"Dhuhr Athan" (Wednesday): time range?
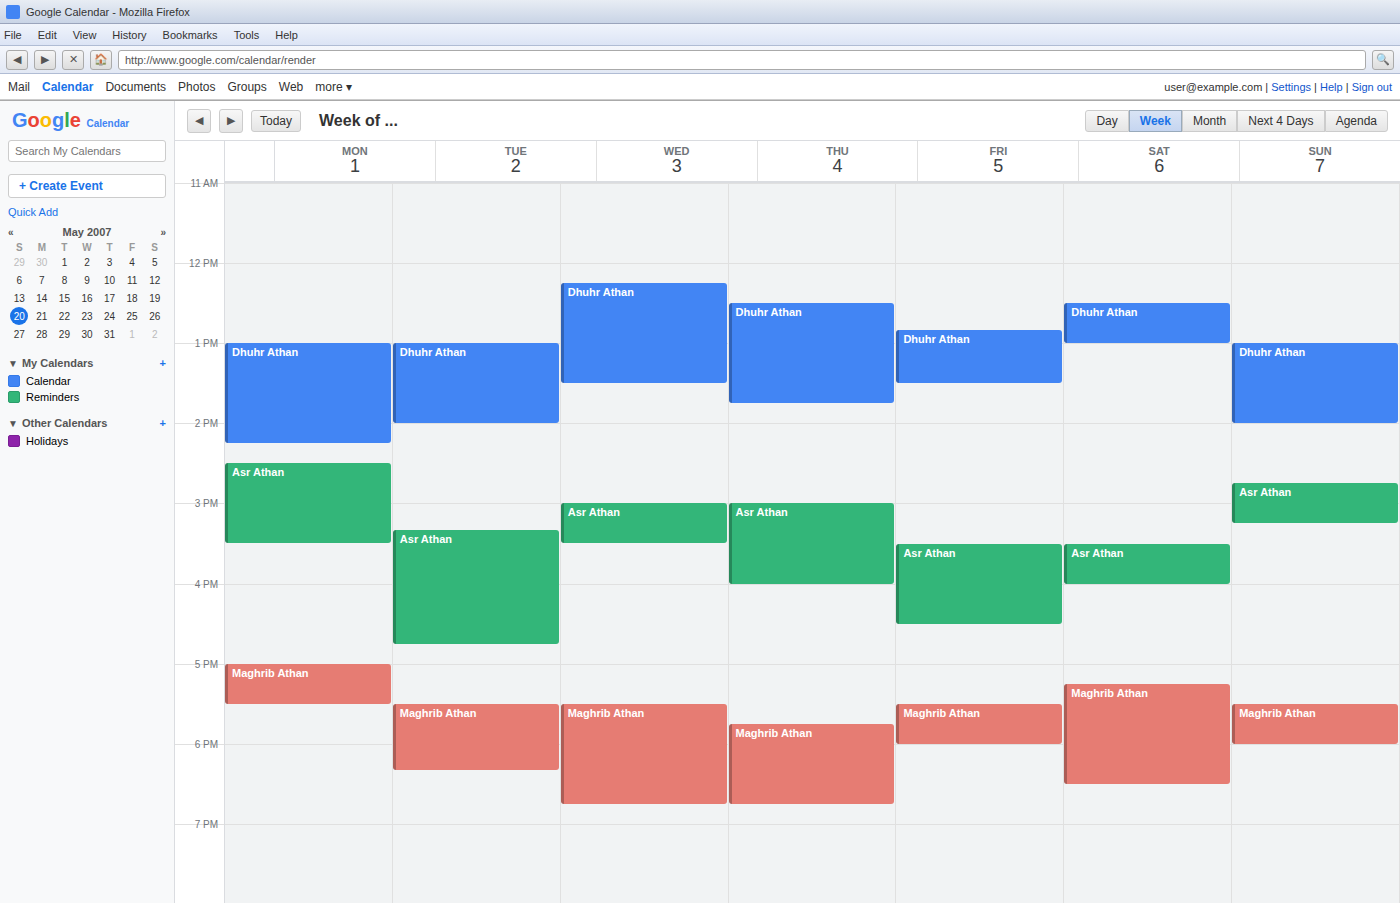
12:15 to 13:30